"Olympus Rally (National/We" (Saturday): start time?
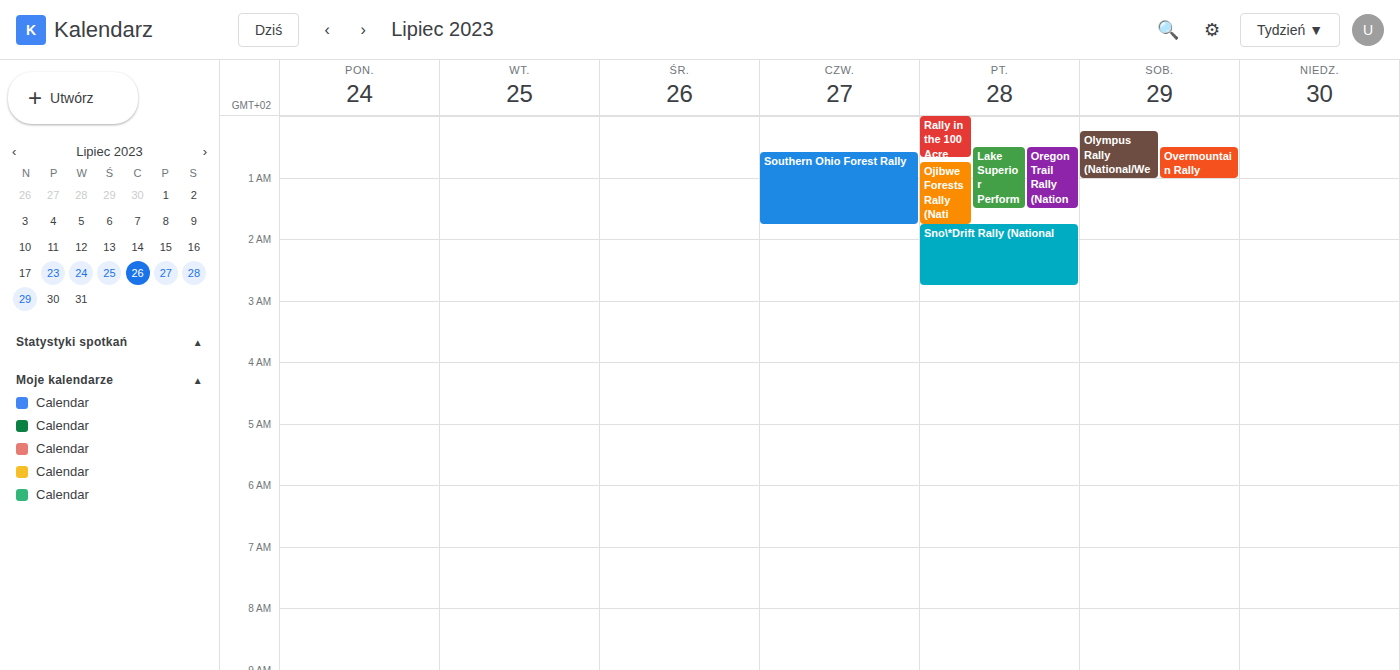
12:15 AM